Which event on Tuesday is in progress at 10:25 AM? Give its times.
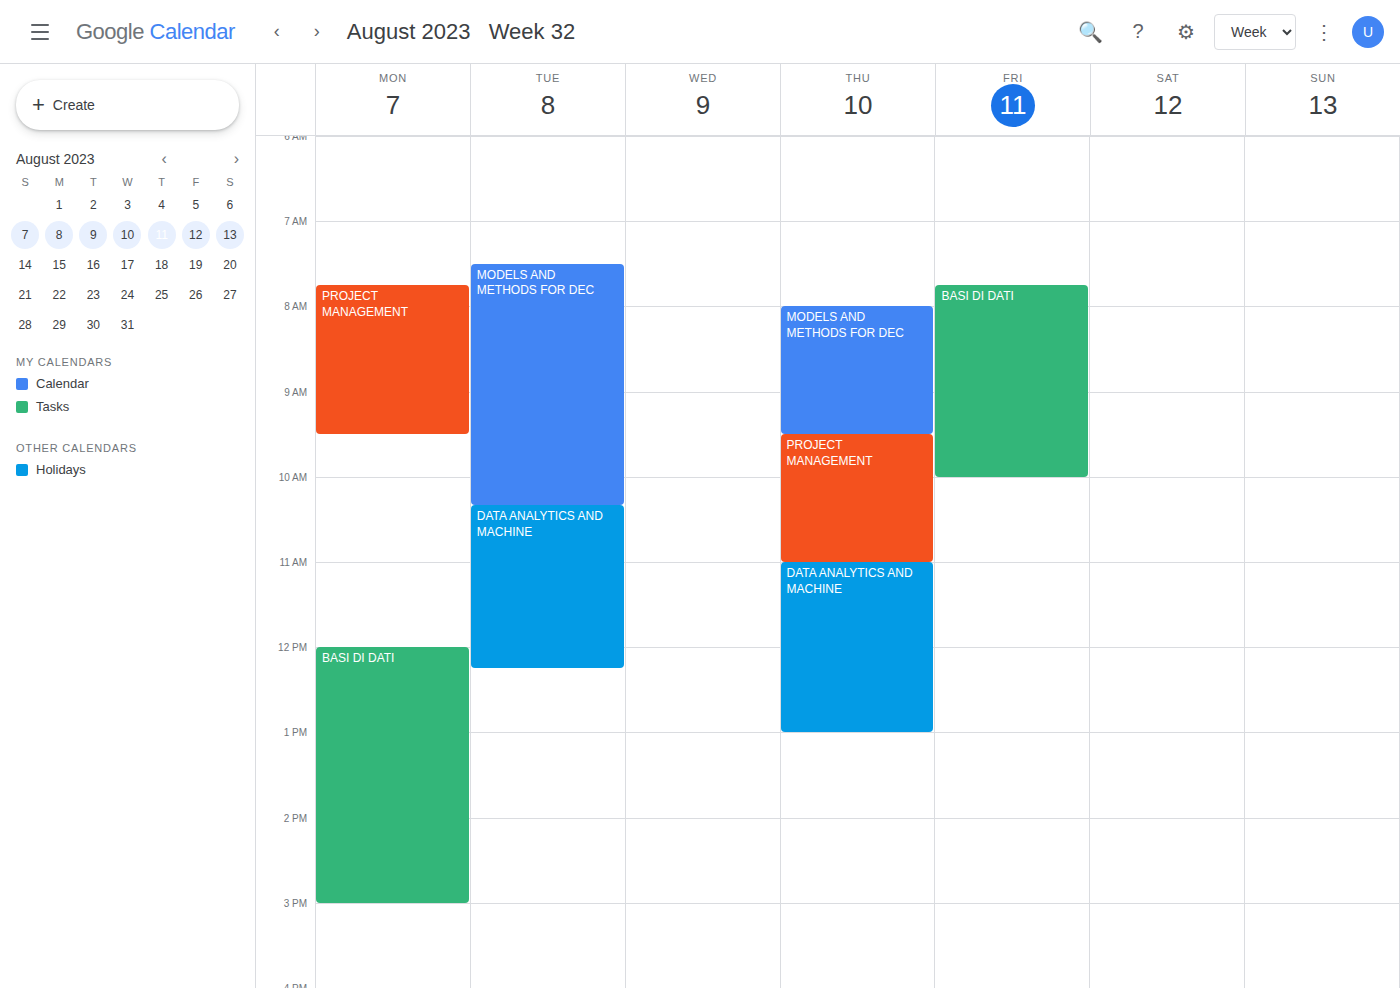
"DATA ANALYTICS AND MACHINE", 10:20 AM to 12:15 PM